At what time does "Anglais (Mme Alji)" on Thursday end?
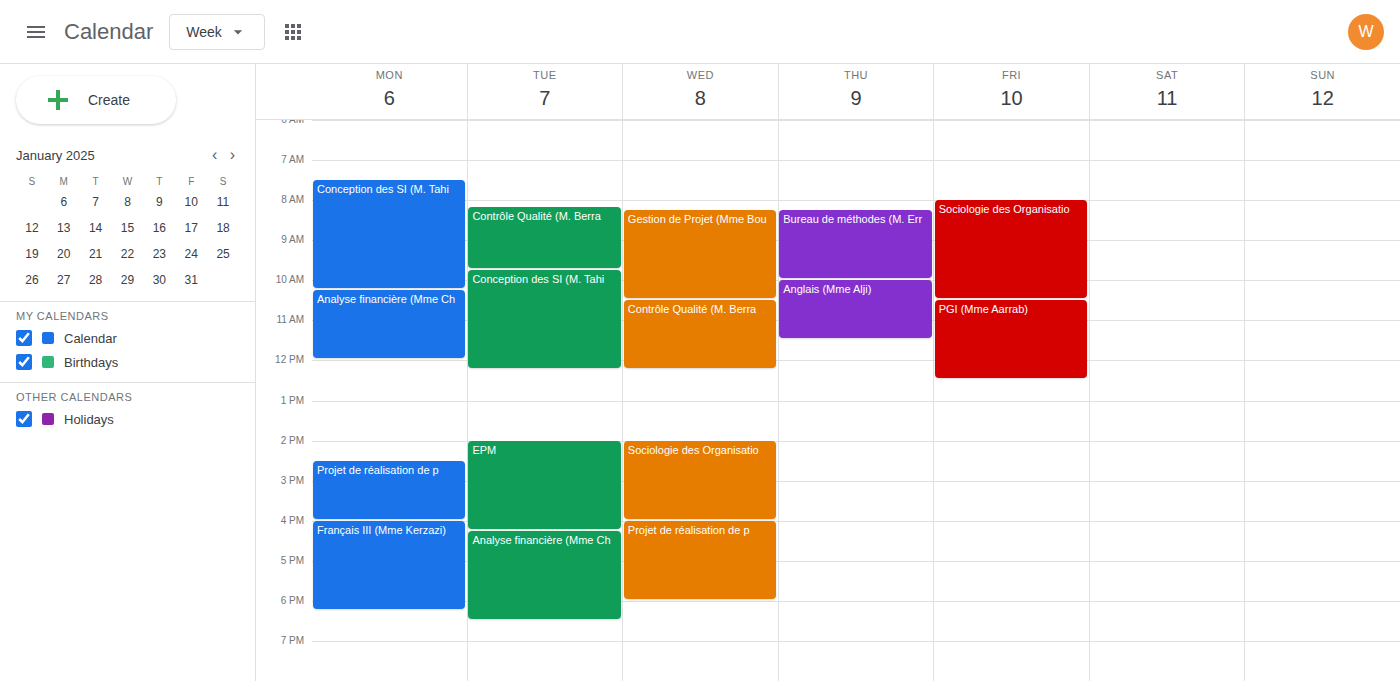
11:30 AM